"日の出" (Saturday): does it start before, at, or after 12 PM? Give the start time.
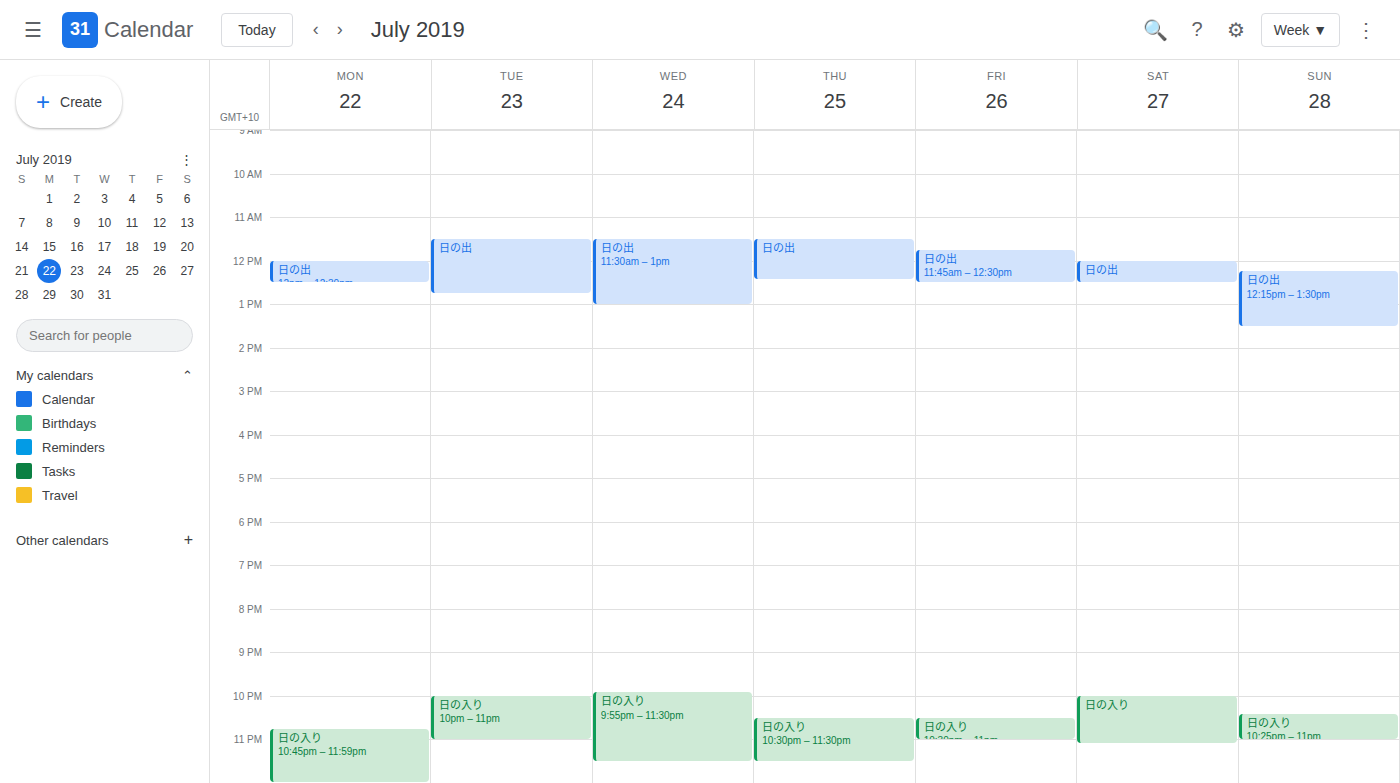
12:00 PM -- exactly at 12 PM, on the 12 PM line.